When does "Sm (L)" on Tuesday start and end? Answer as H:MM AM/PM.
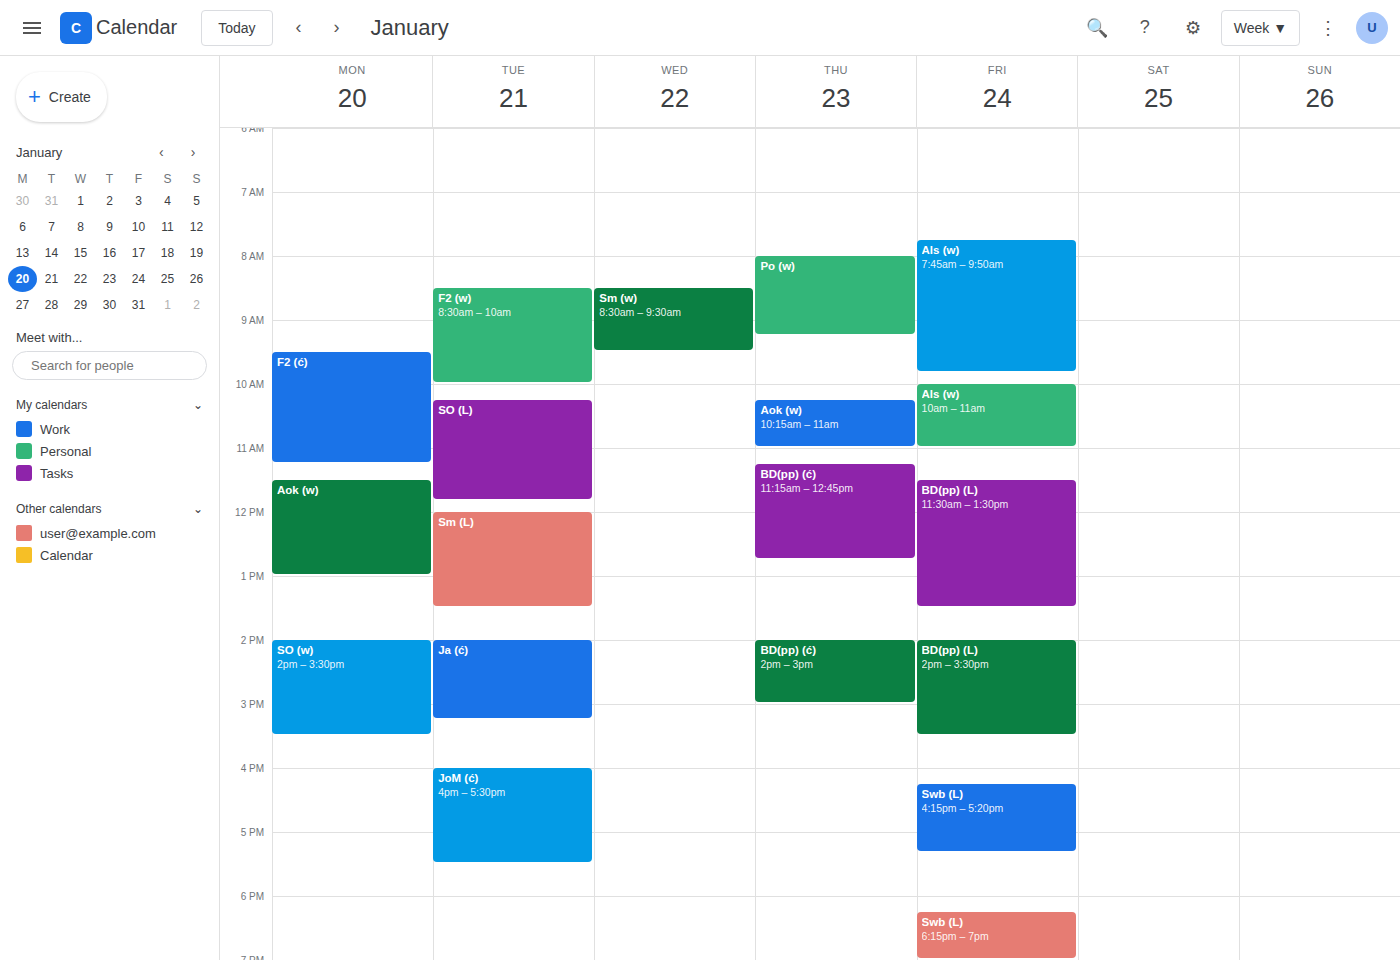
12:00 PM to 1:30 PM